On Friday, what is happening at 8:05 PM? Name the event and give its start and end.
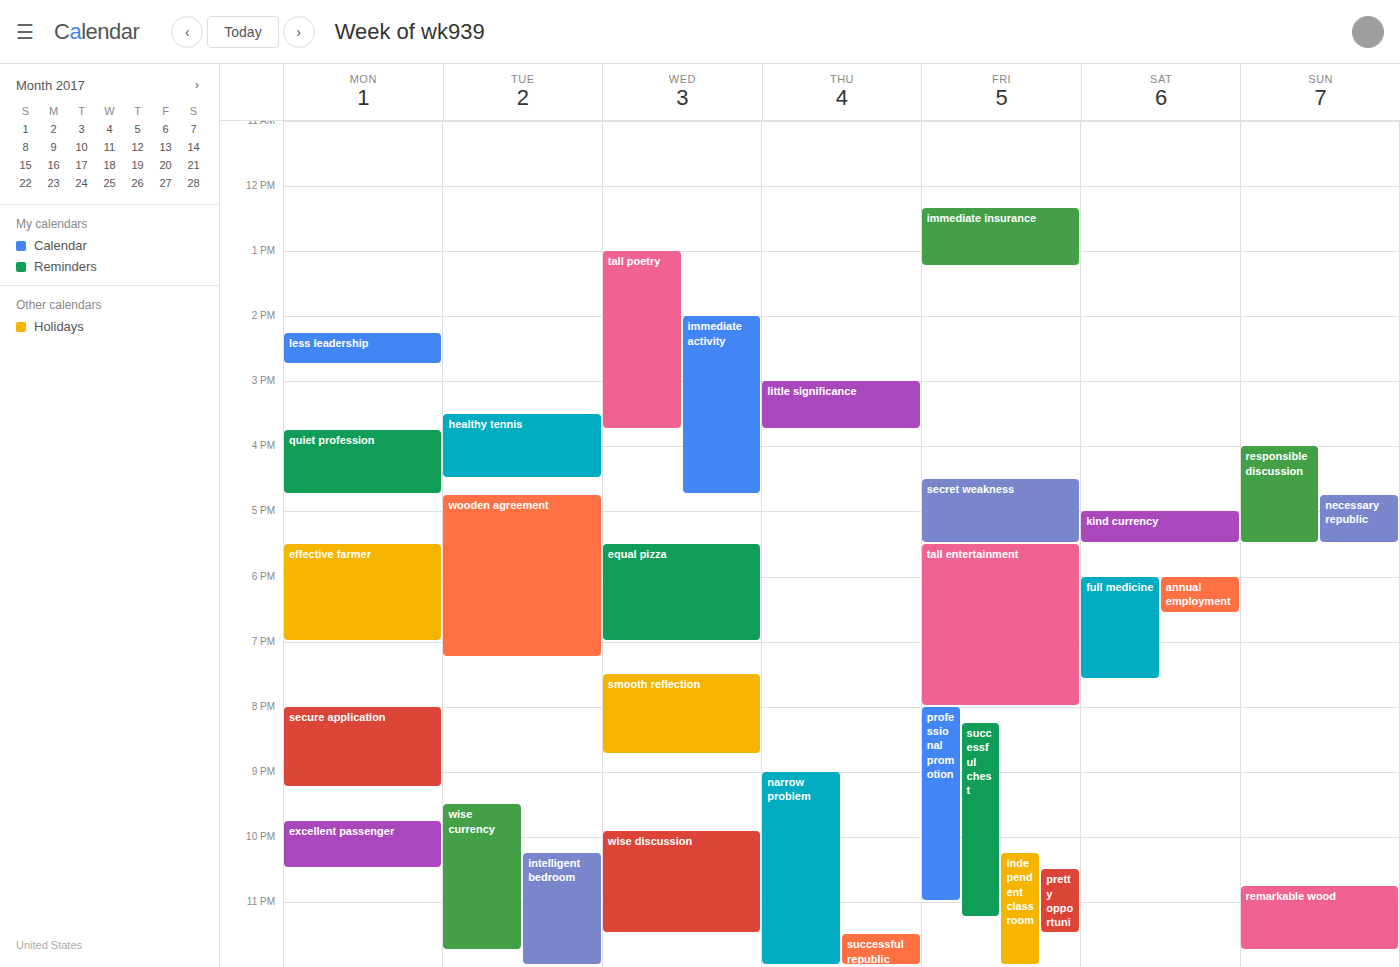
"professional promotion", 8:00 PM to 11:00 PM